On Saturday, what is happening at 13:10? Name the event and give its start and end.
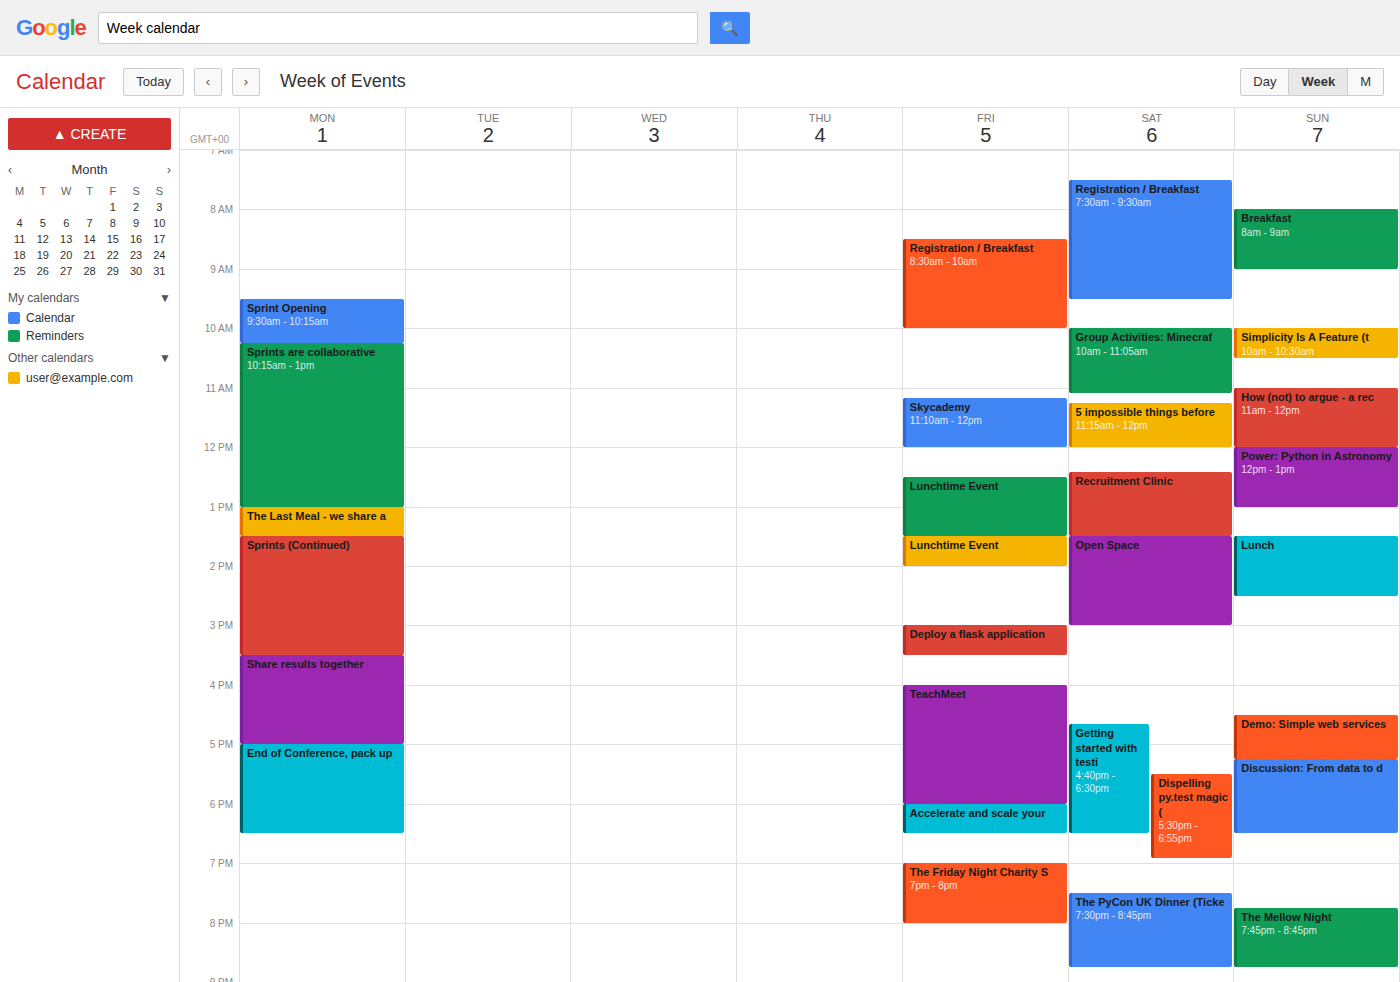
"Recruitment Clinic", 12:25 to 13:30